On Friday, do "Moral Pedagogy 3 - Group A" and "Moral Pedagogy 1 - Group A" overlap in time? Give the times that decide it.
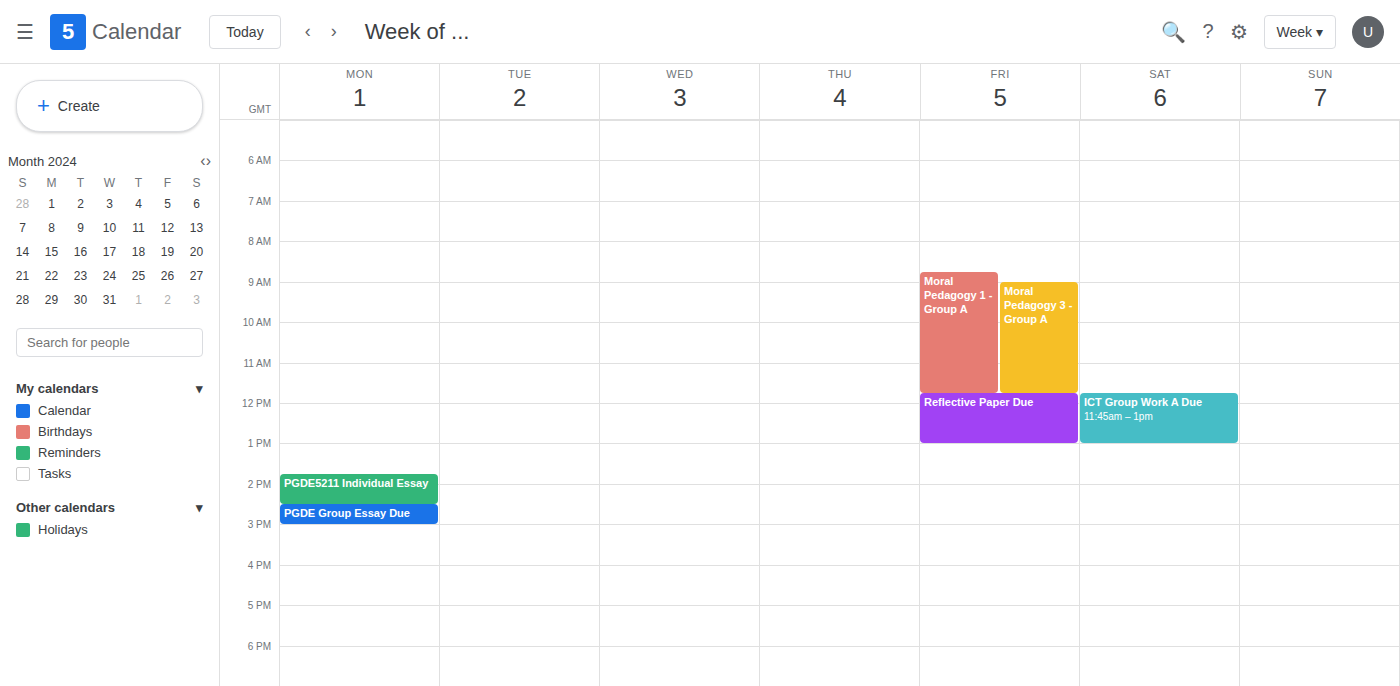
"Moral Pedagogy 3 - Group A" starts at 9:00 AM, before "Moral Pedagogy 1 - Group A" ends at 11:45 AM -- they overlap.